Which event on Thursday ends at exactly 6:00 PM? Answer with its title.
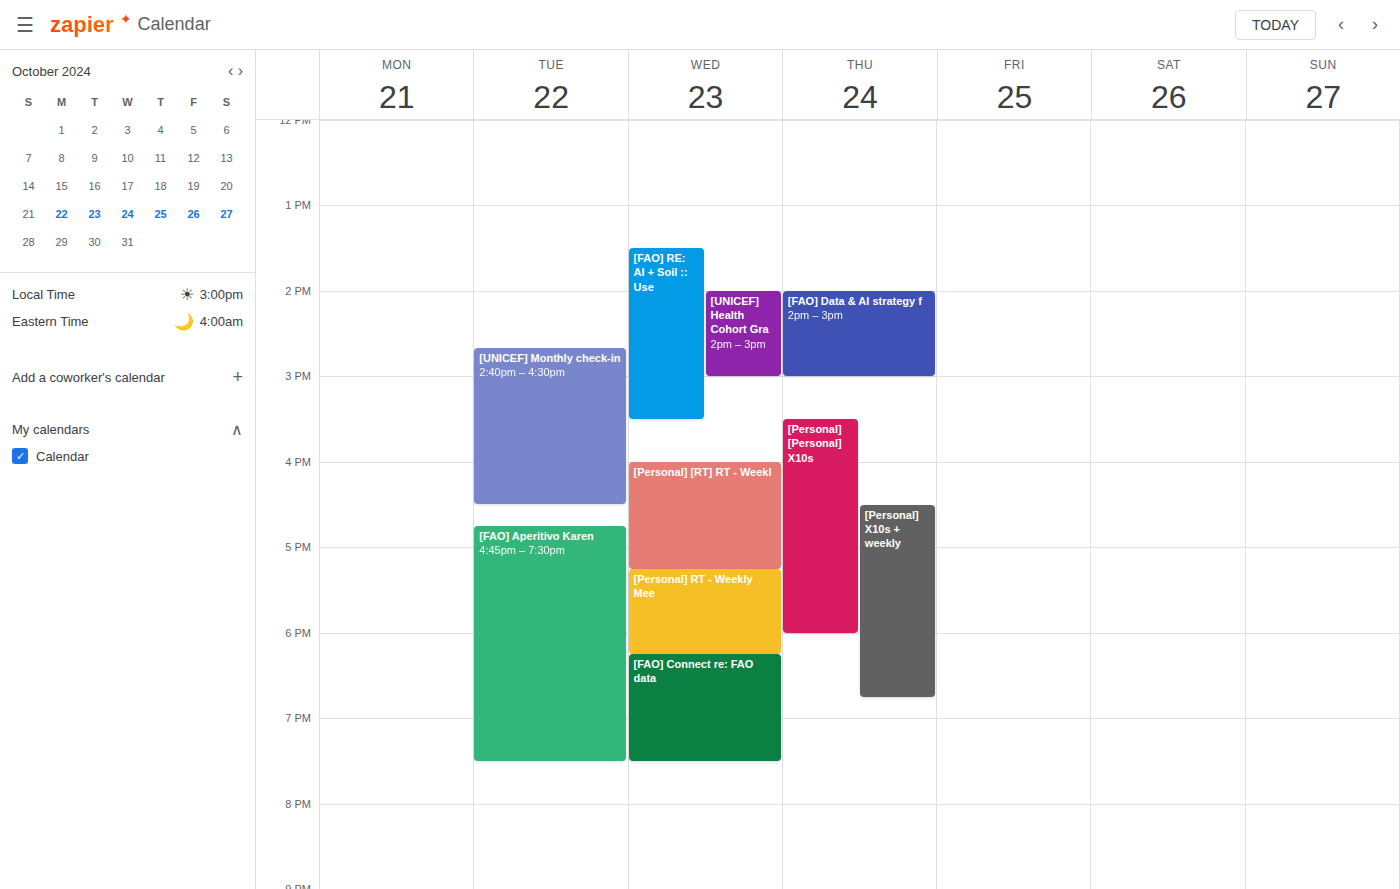
"[Personal] [Personal] X10s"